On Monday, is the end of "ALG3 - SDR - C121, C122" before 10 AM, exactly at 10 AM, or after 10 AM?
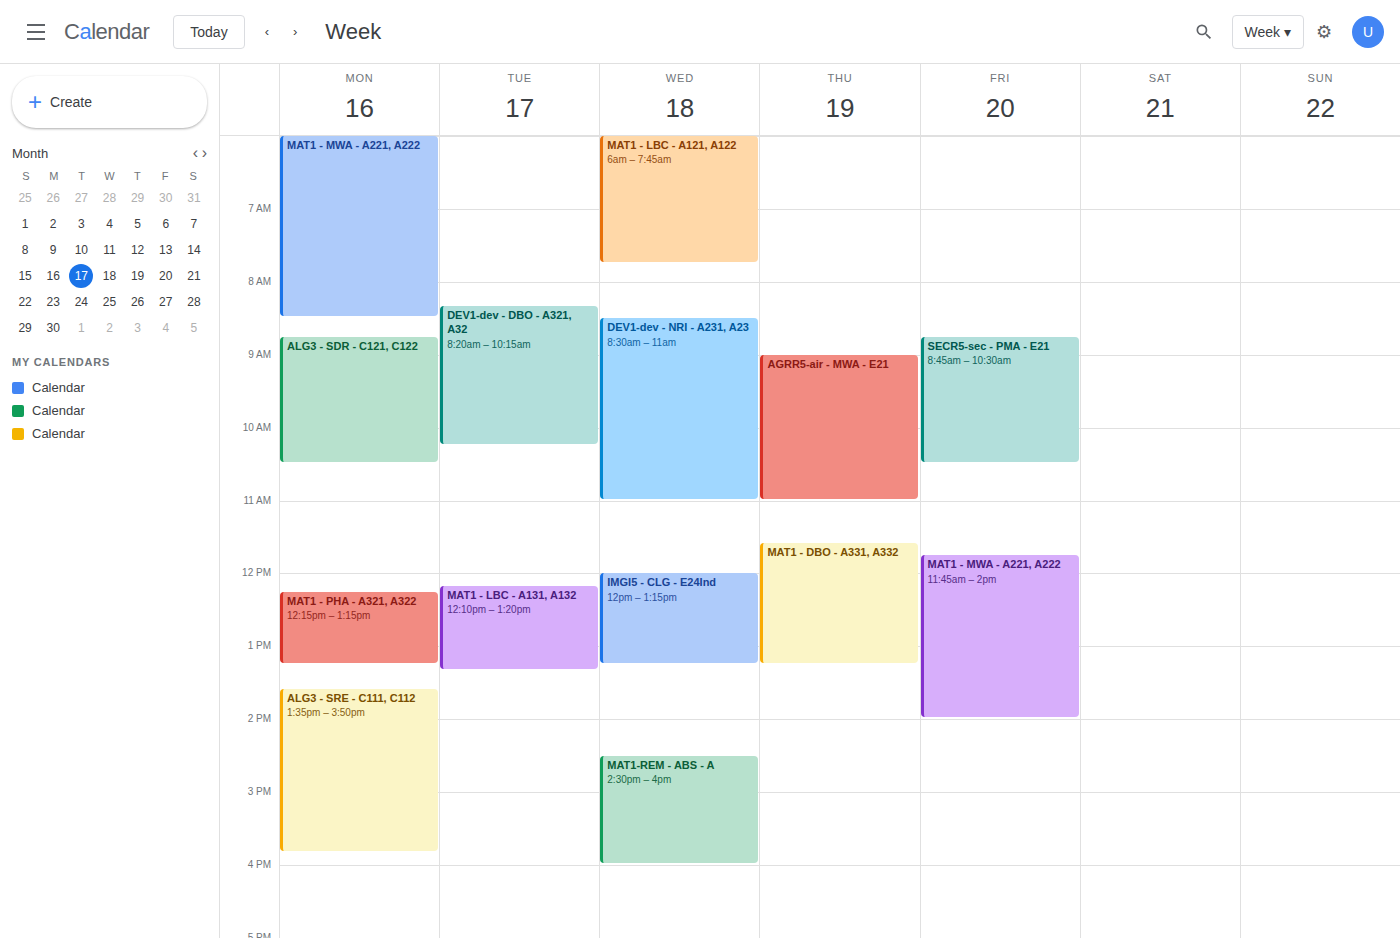
10:30 AM -- after 10 AM, 30 minutes below the 10 AM line.